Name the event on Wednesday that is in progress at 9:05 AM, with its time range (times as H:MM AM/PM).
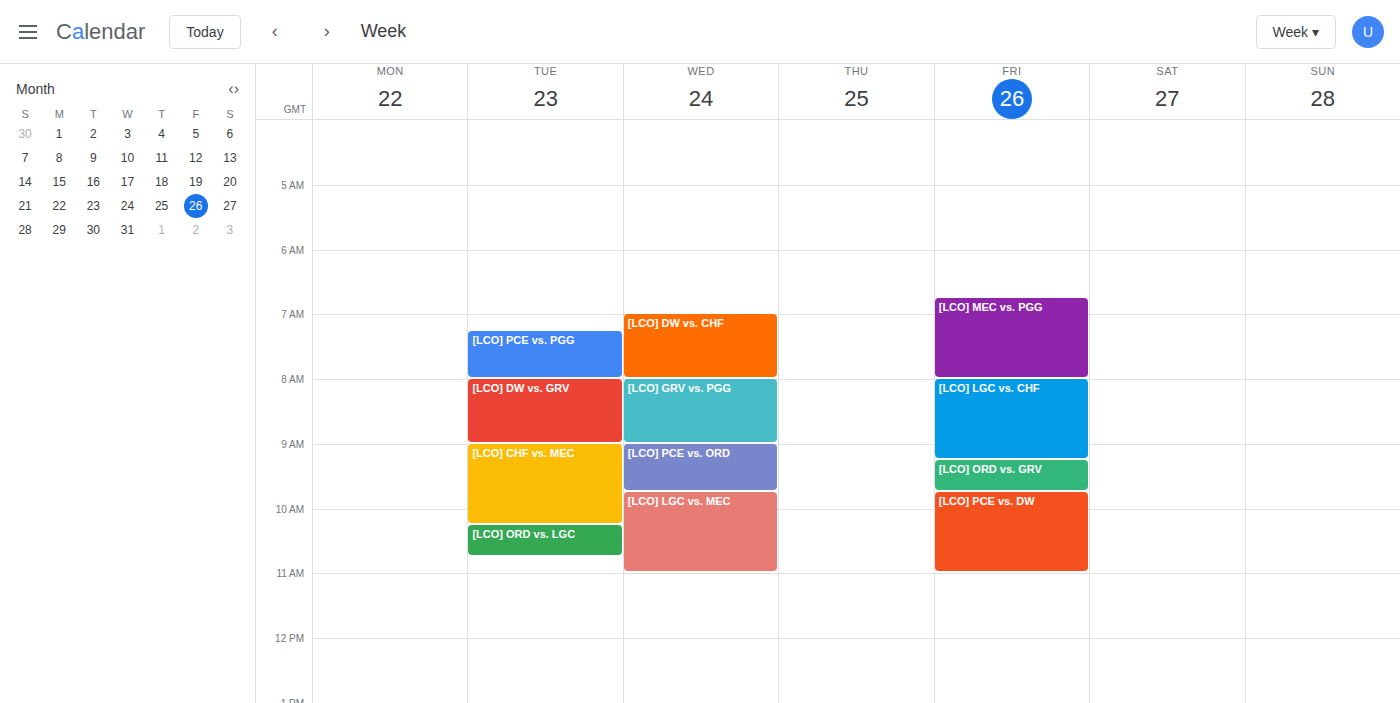
"[LCO] PCE vs. ORD", 9:00 AM to 9:45 AM